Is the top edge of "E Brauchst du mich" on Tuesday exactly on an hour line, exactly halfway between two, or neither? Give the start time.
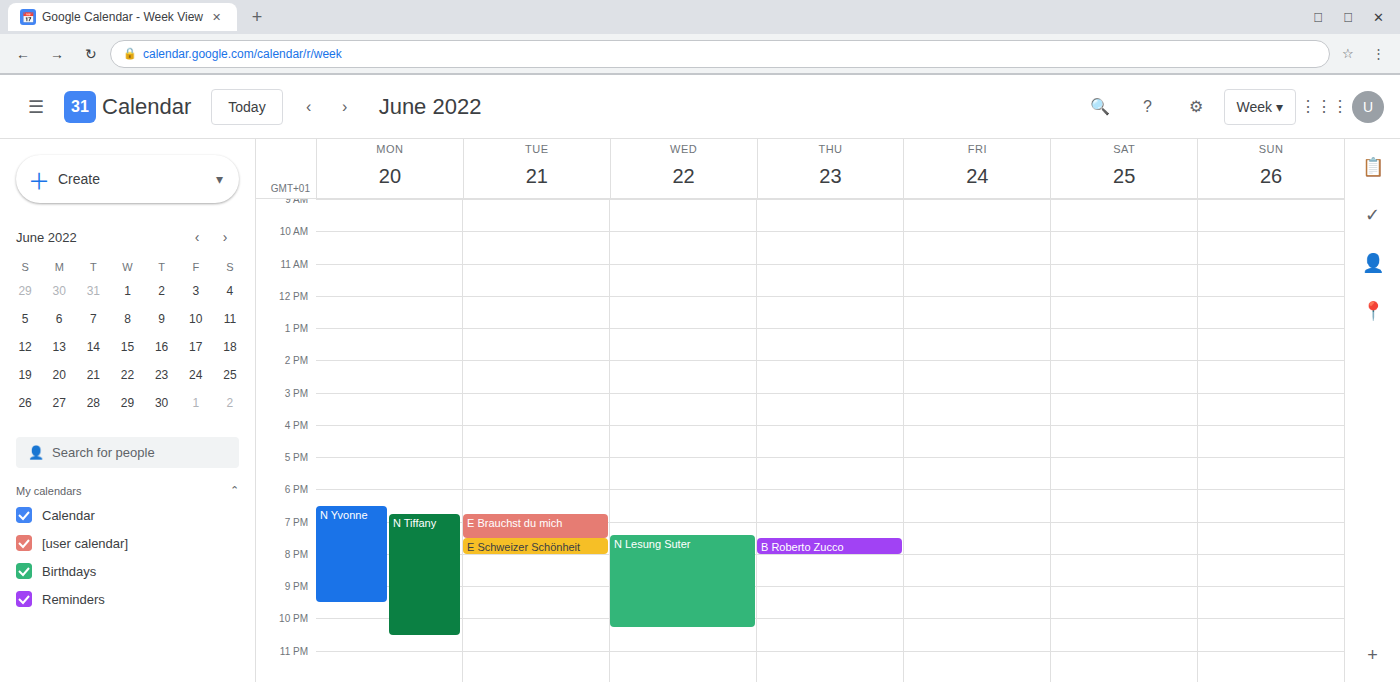
6:45 PM -- neither: three quarters of the way from the 6 PM line to the 7 PM line.